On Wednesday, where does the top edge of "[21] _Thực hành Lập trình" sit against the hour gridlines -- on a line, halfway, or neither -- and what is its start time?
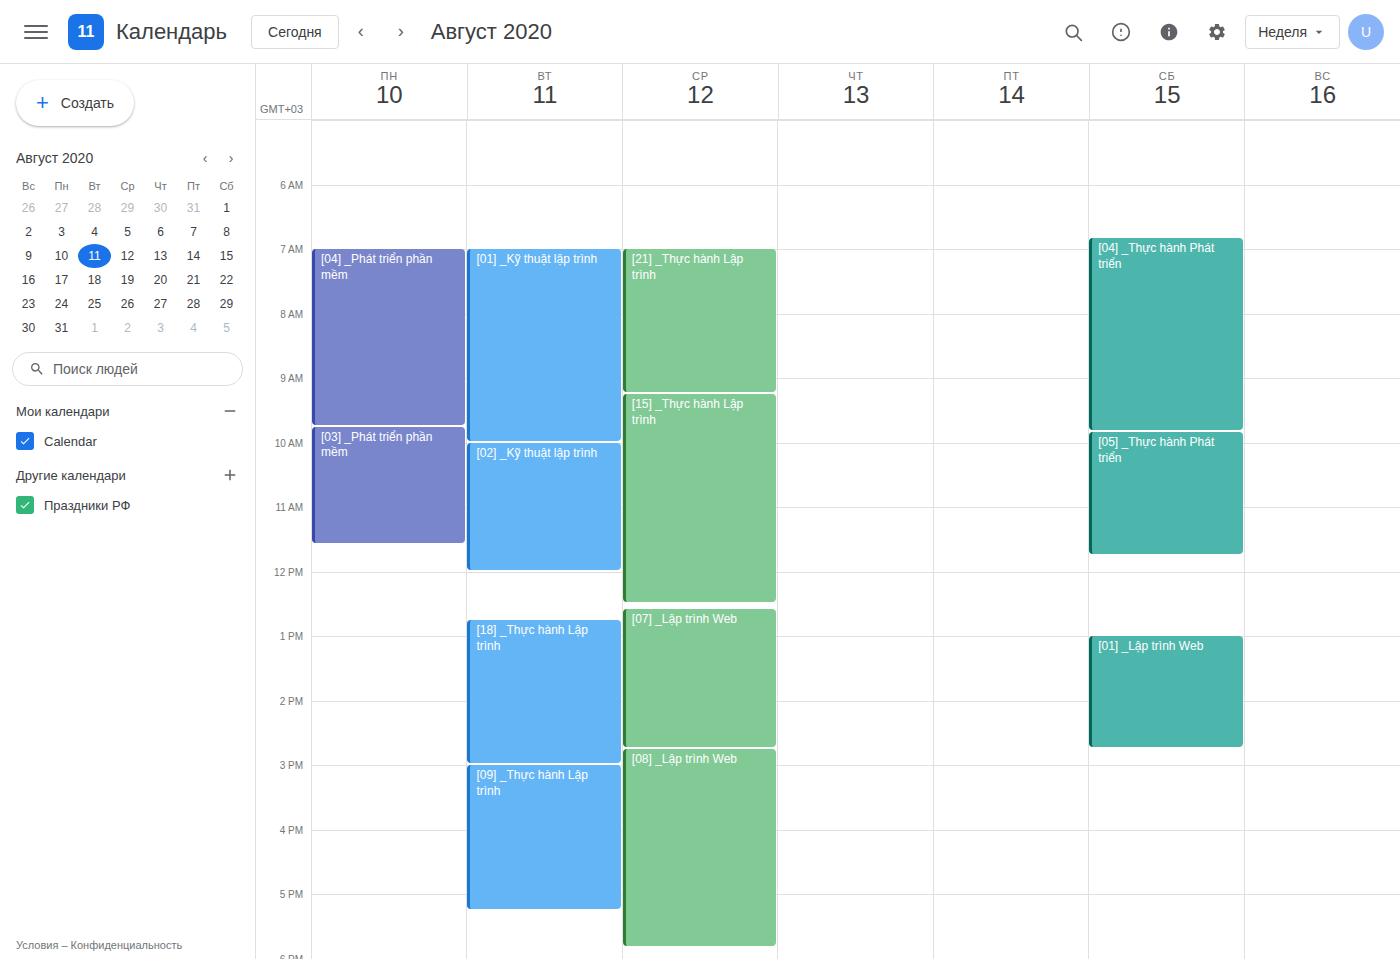
7:00 AM -- exactly on the 7 AM line.